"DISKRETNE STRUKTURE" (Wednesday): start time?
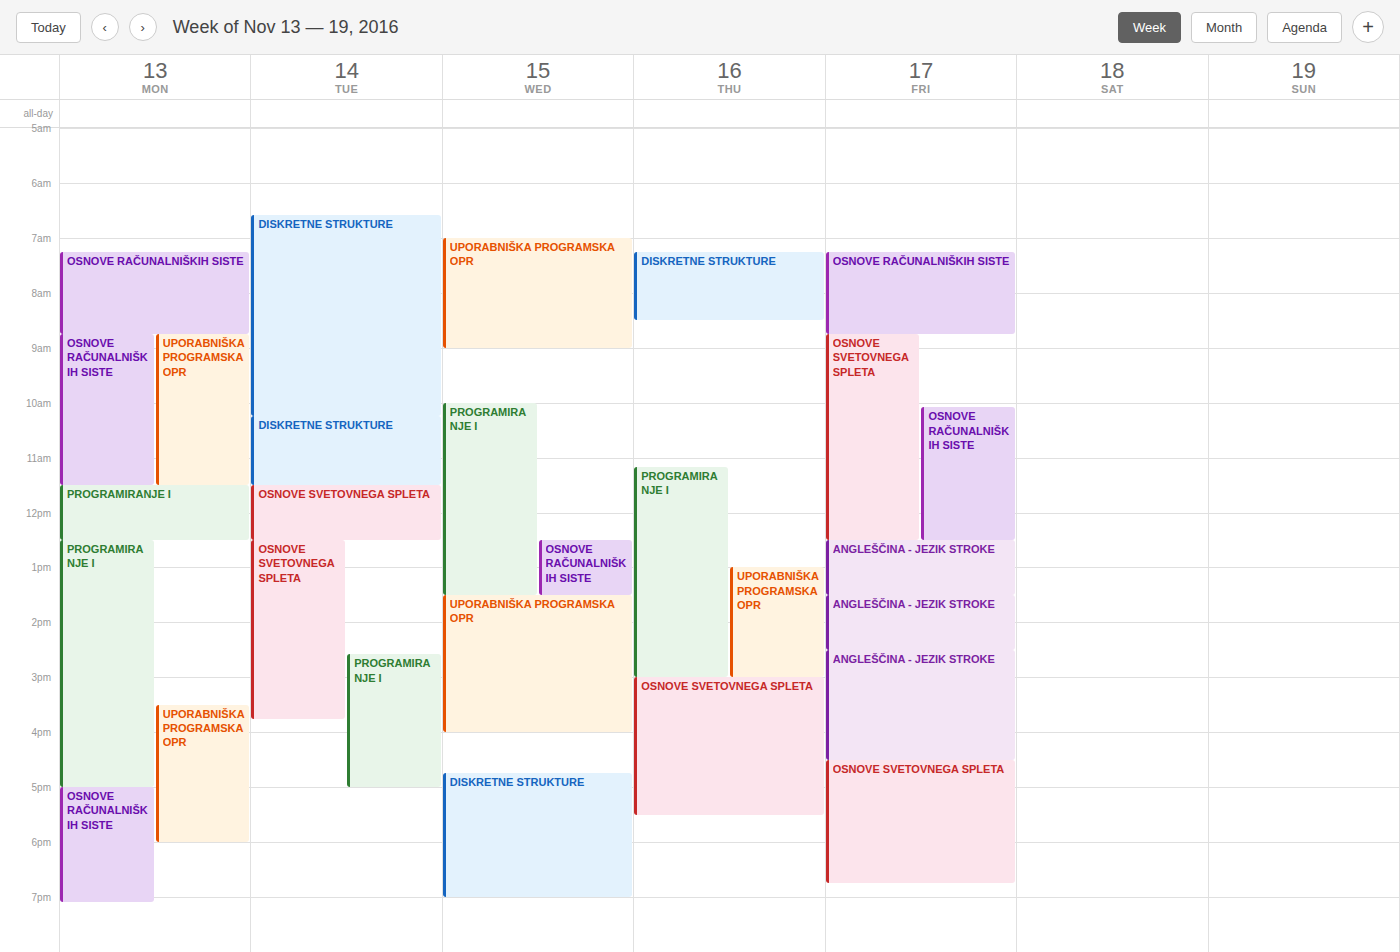
16:45